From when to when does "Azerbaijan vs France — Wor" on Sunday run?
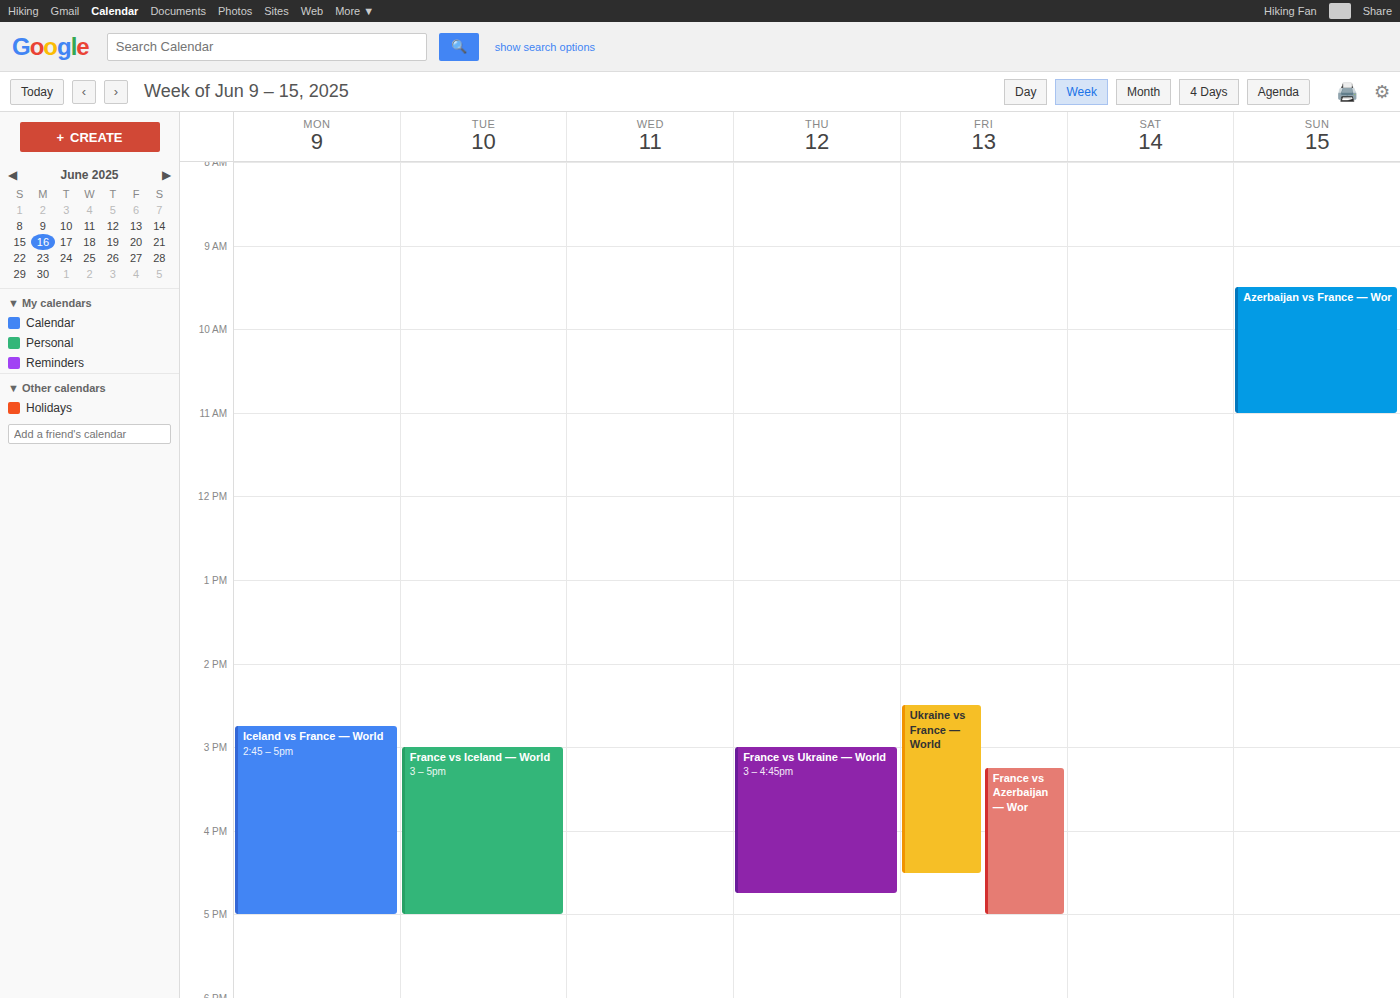
9:30 AM to 11:00 AM